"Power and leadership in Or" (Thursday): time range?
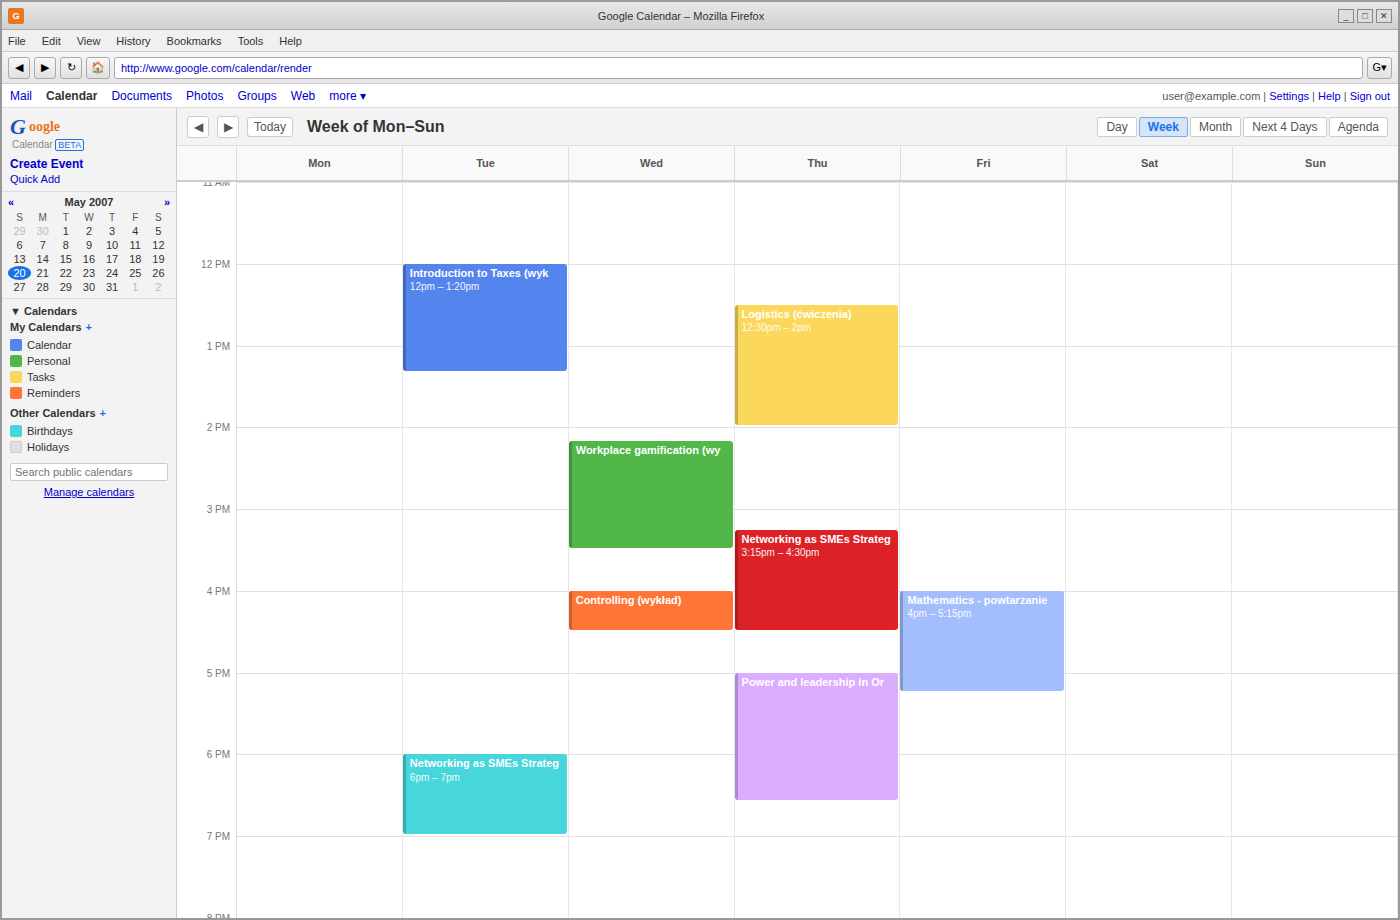
5:00 PM to 6:35 PM